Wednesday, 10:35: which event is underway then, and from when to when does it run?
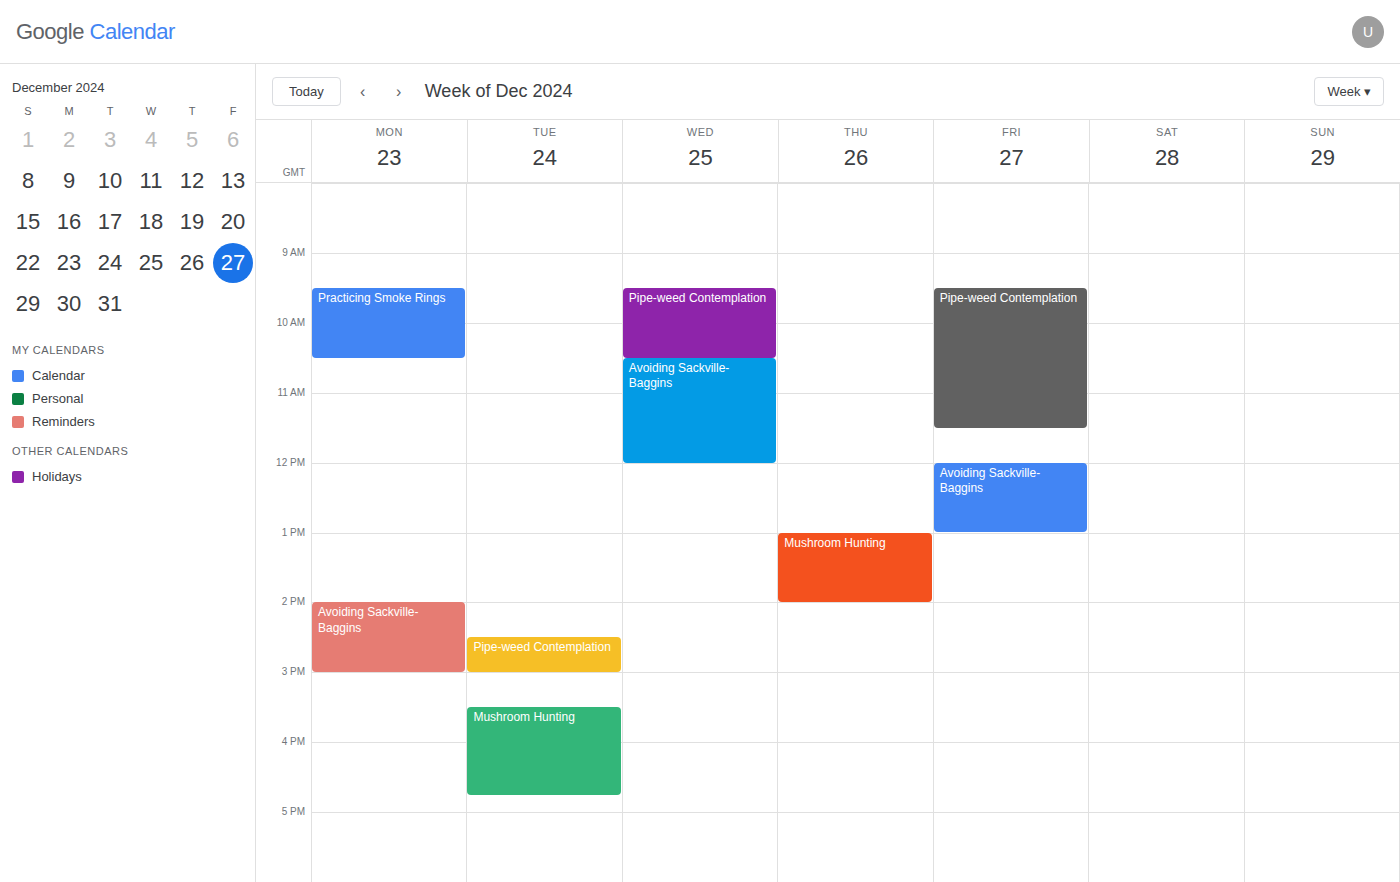
"Avoiding Sackville-Baggins", 10:30 to 12:00